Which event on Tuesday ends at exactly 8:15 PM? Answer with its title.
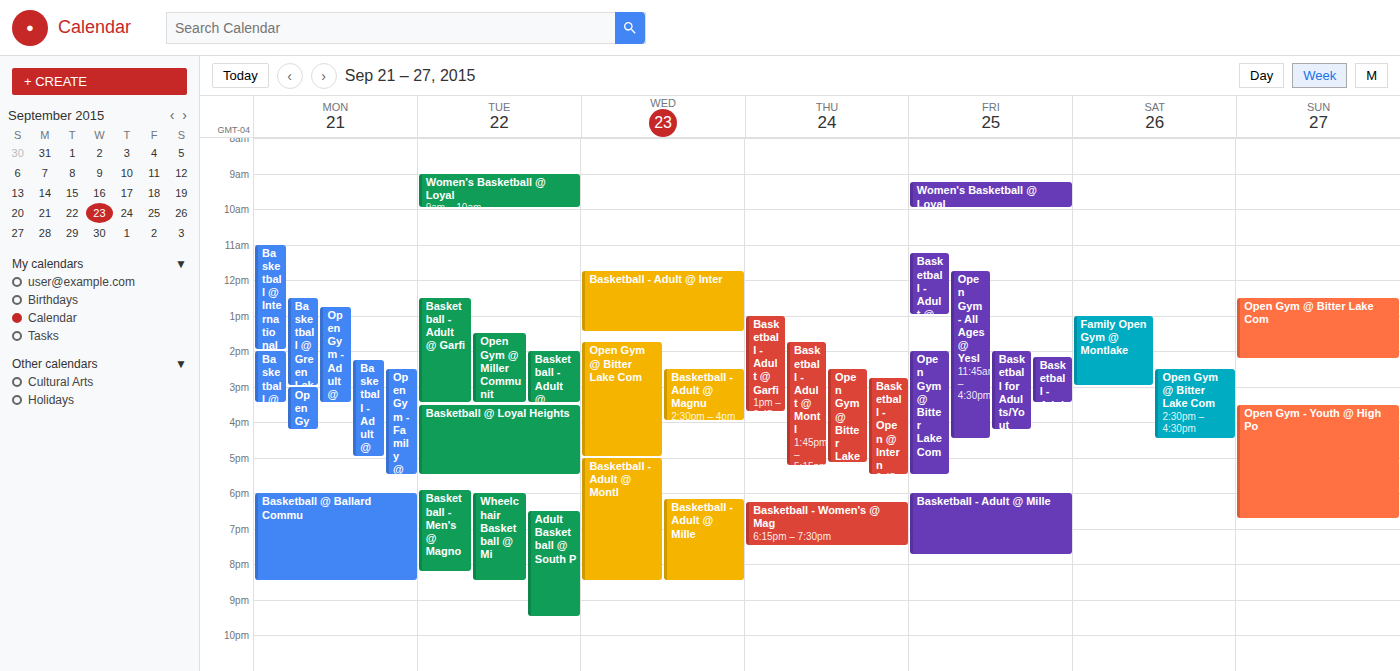
"Basketball - Men's @ Magno"